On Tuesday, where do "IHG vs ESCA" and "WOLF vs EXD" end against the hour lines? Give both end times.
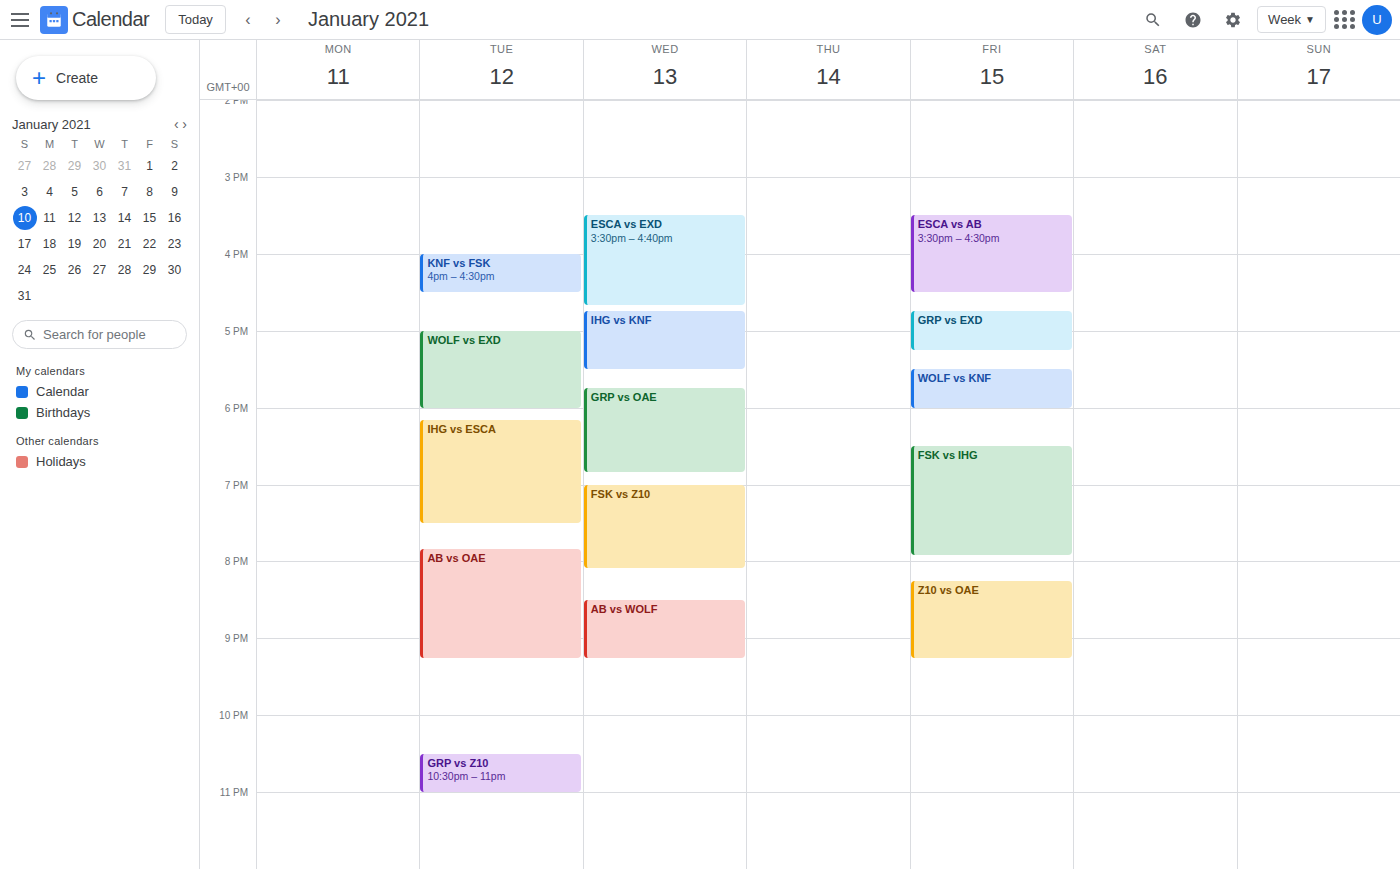
"IHG vs ESCA": 7:30 PM, halfway between the 7 PM and 8 PM lines. "WOLF vs EXD": 6:00 PM, exactly on the 6 PM line.